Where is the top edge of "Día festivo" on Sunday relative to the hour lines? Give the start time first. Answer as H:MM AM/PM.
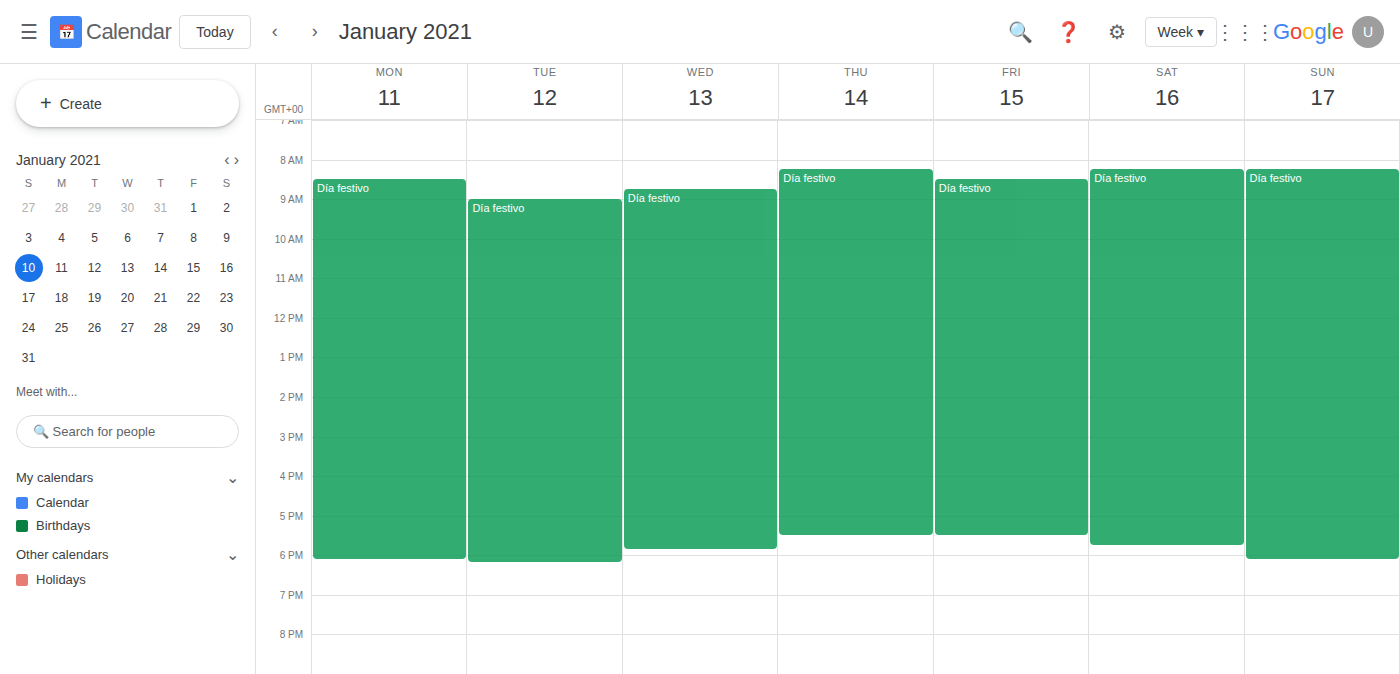
8:15 AM -- neither: a quarter of the way from the 8 AM line to the 9 AM line.